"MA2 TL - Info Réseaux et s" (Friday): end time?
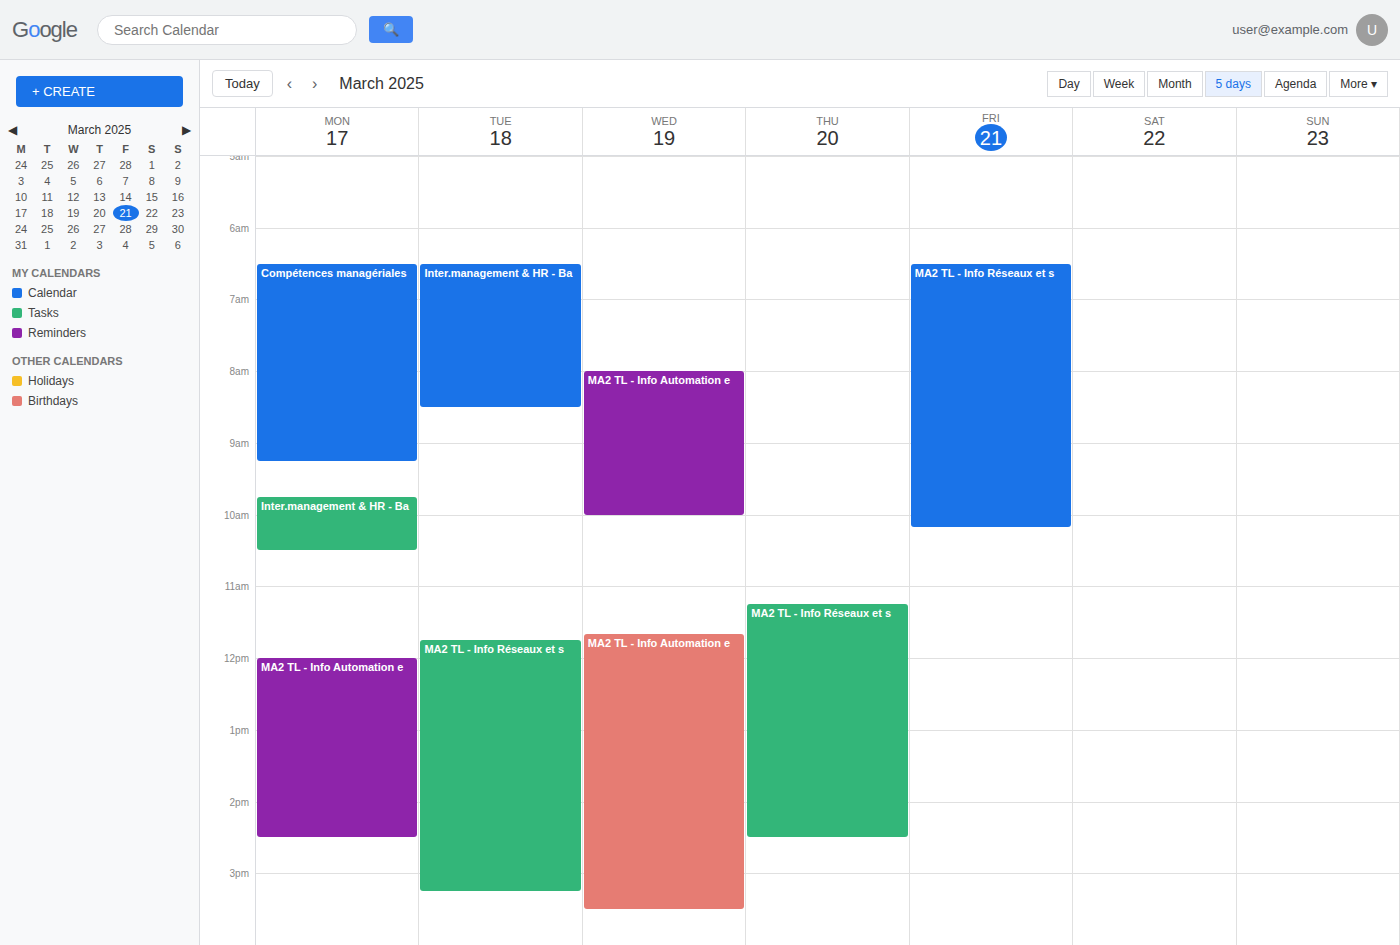
10:10 AM